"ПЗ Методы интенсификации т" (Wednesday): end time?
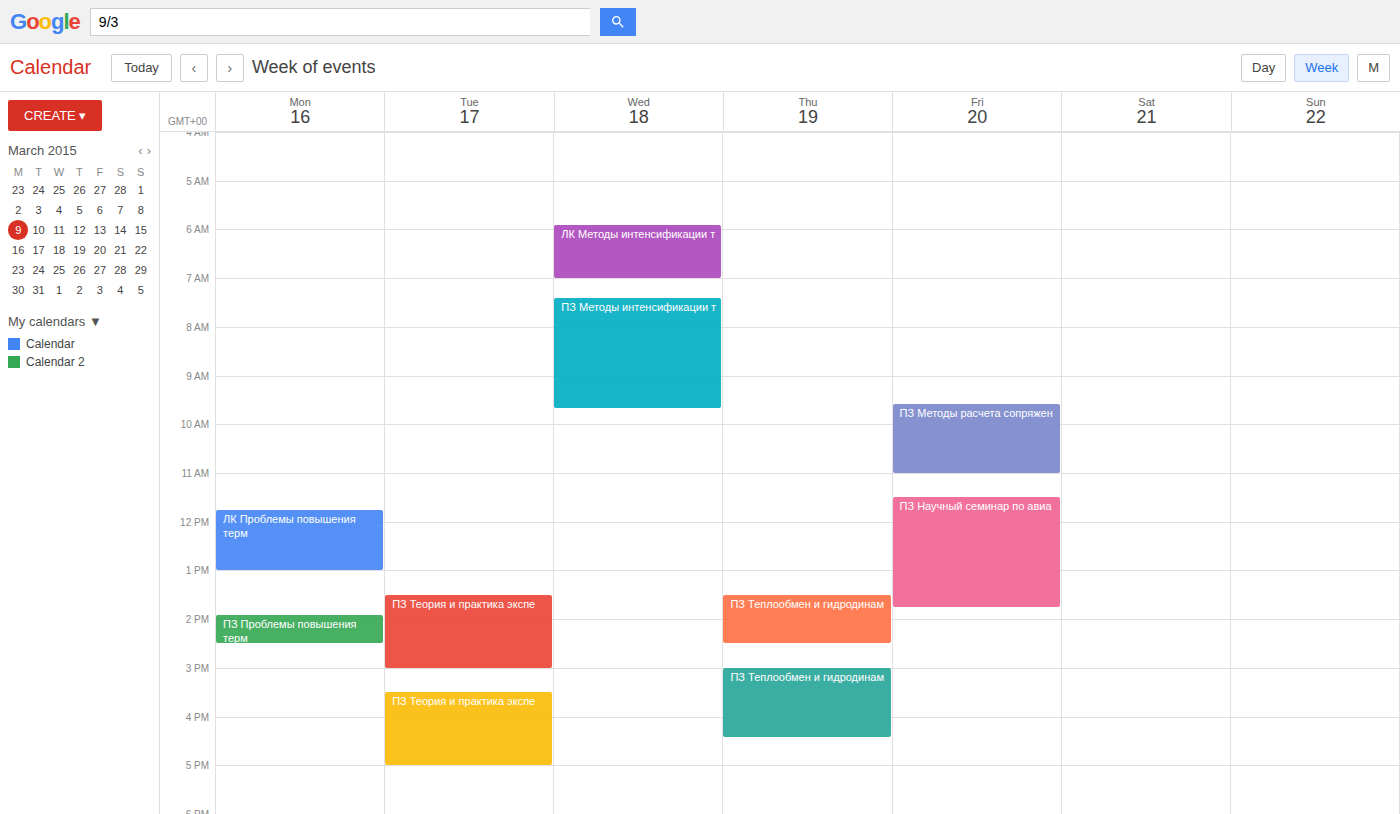
9:40 AM